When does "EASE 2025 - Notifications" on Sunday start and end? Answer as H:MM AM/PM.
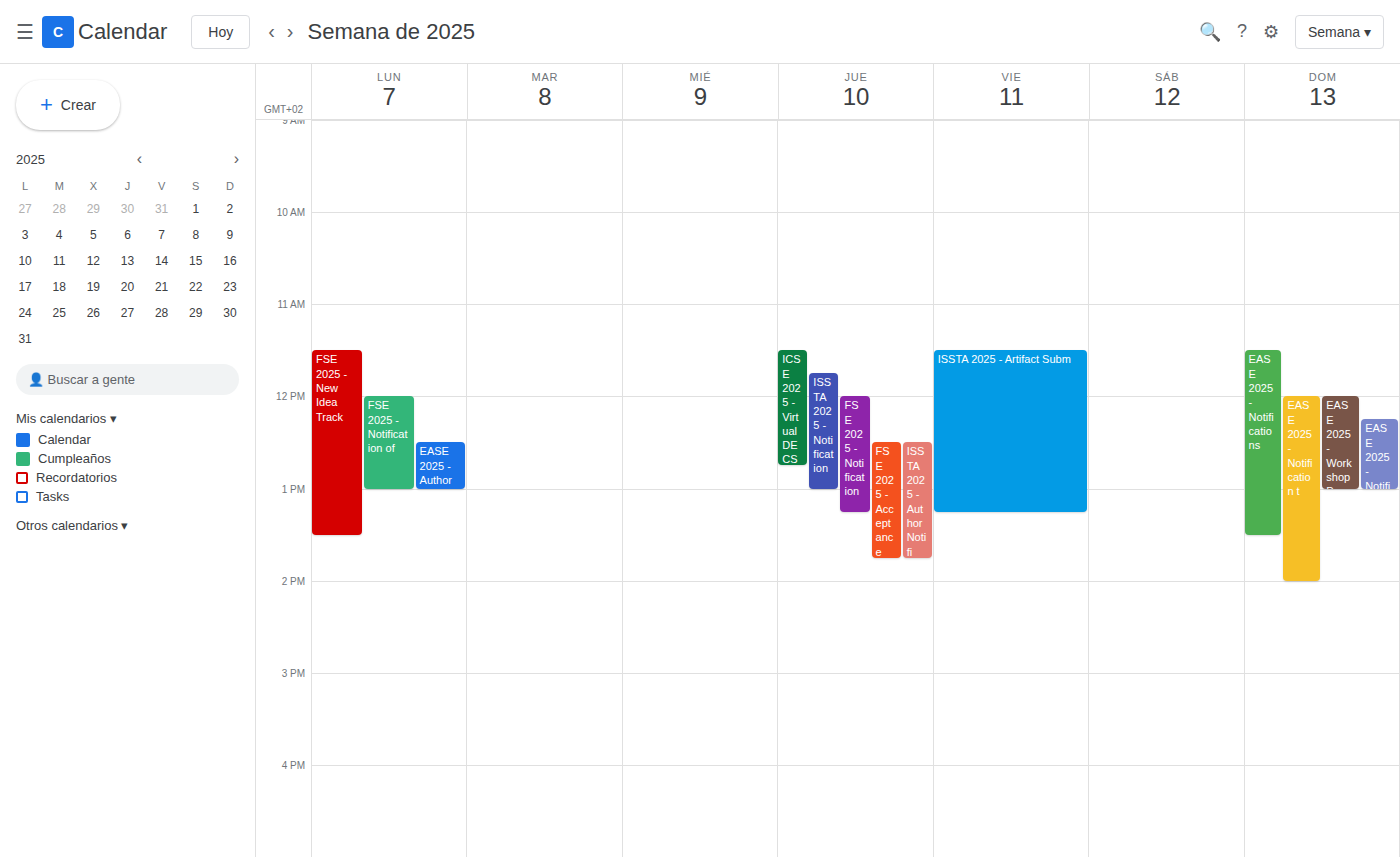
11:30 AM to 1:30 PM